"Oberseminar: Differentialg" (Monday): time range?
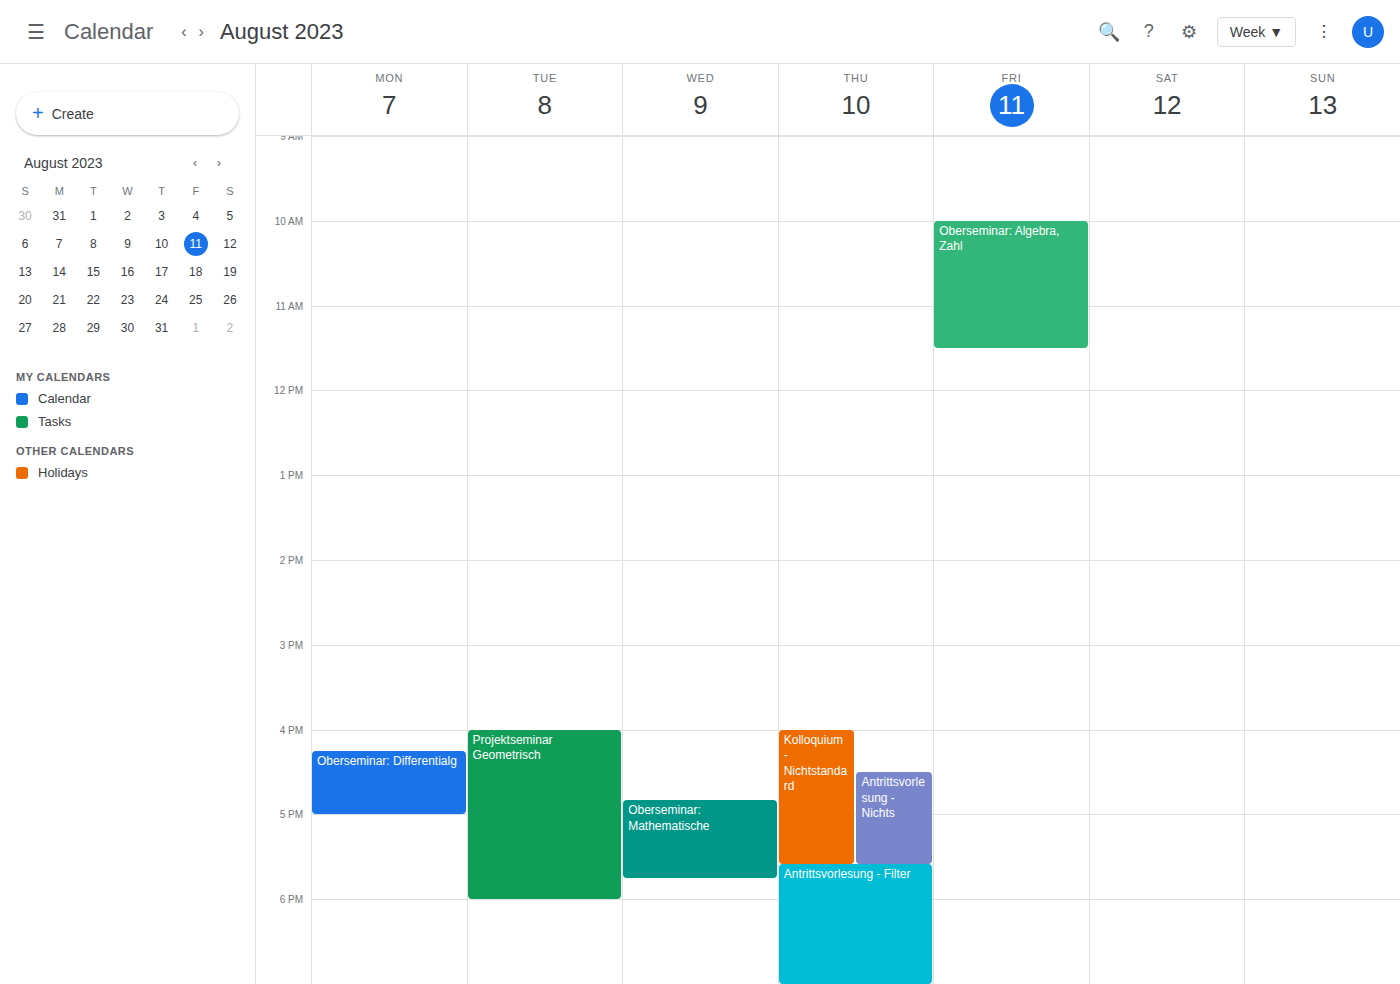
4:15 PM to 5:00 PM